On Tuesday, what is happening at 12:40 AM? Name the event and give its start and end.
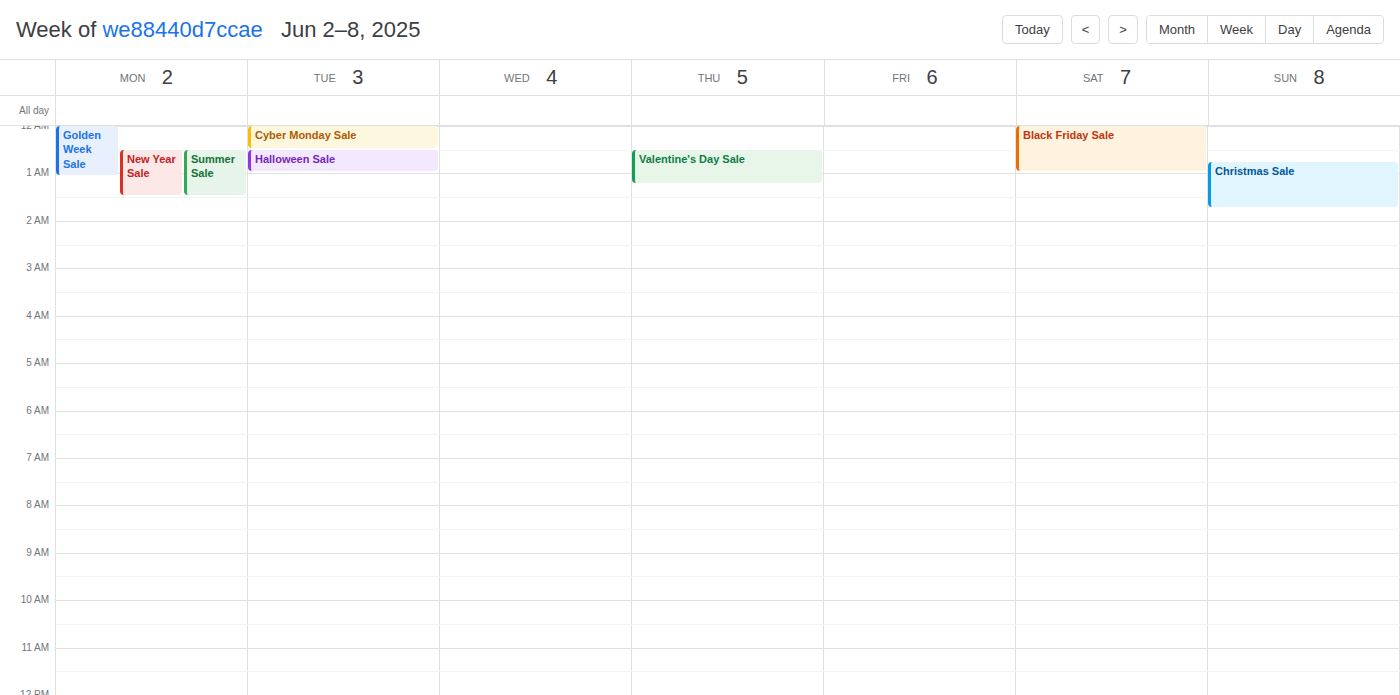
"Halloween Sale", 12:30 AM to 1:00 AM